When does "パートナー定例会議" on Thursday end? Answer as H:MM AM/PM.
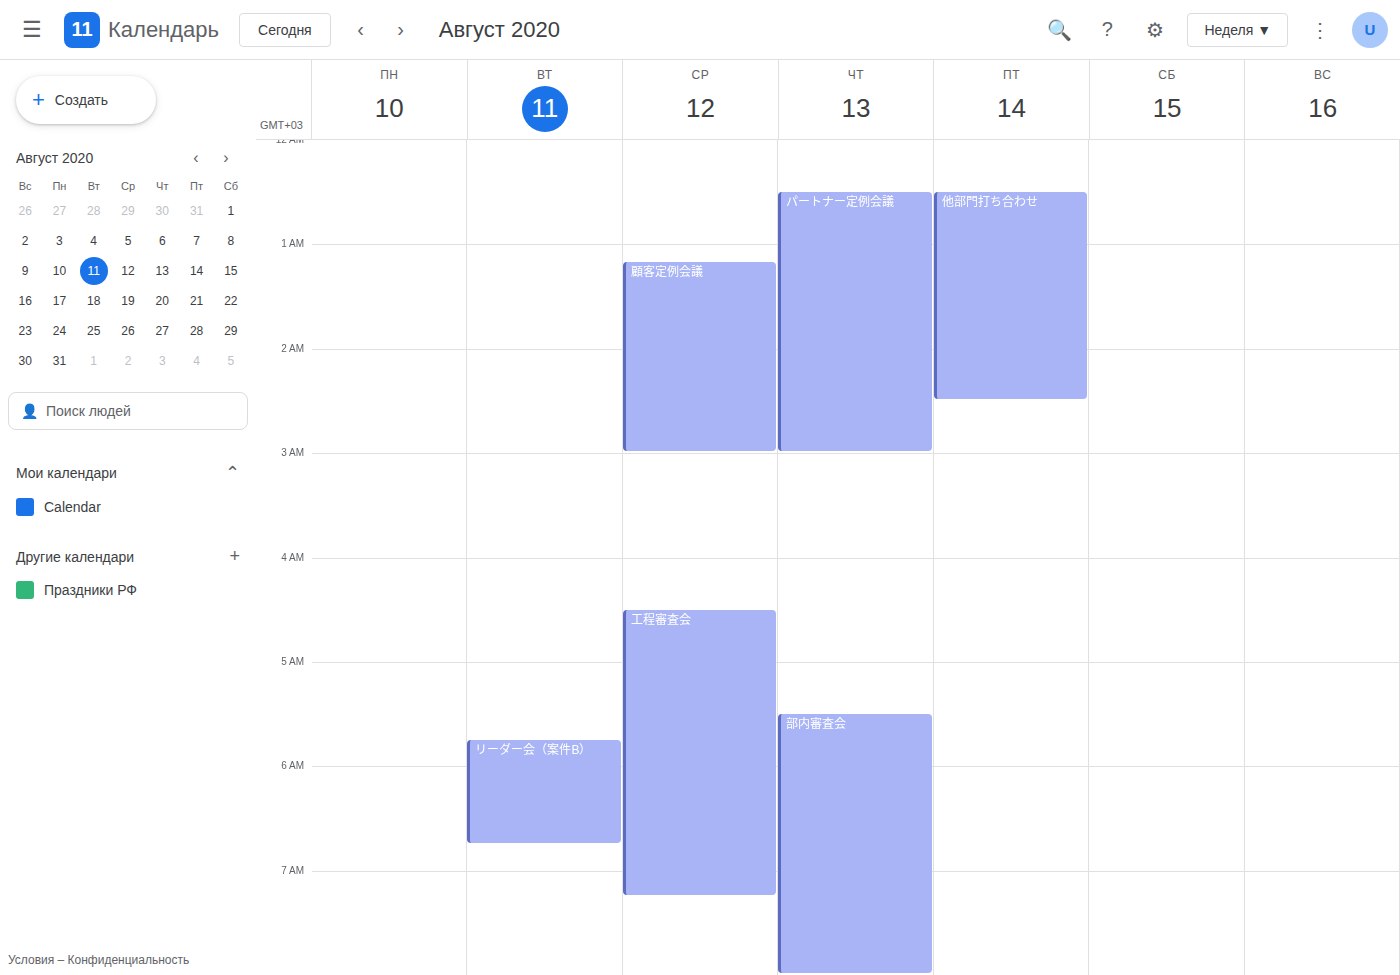
3:00 AM